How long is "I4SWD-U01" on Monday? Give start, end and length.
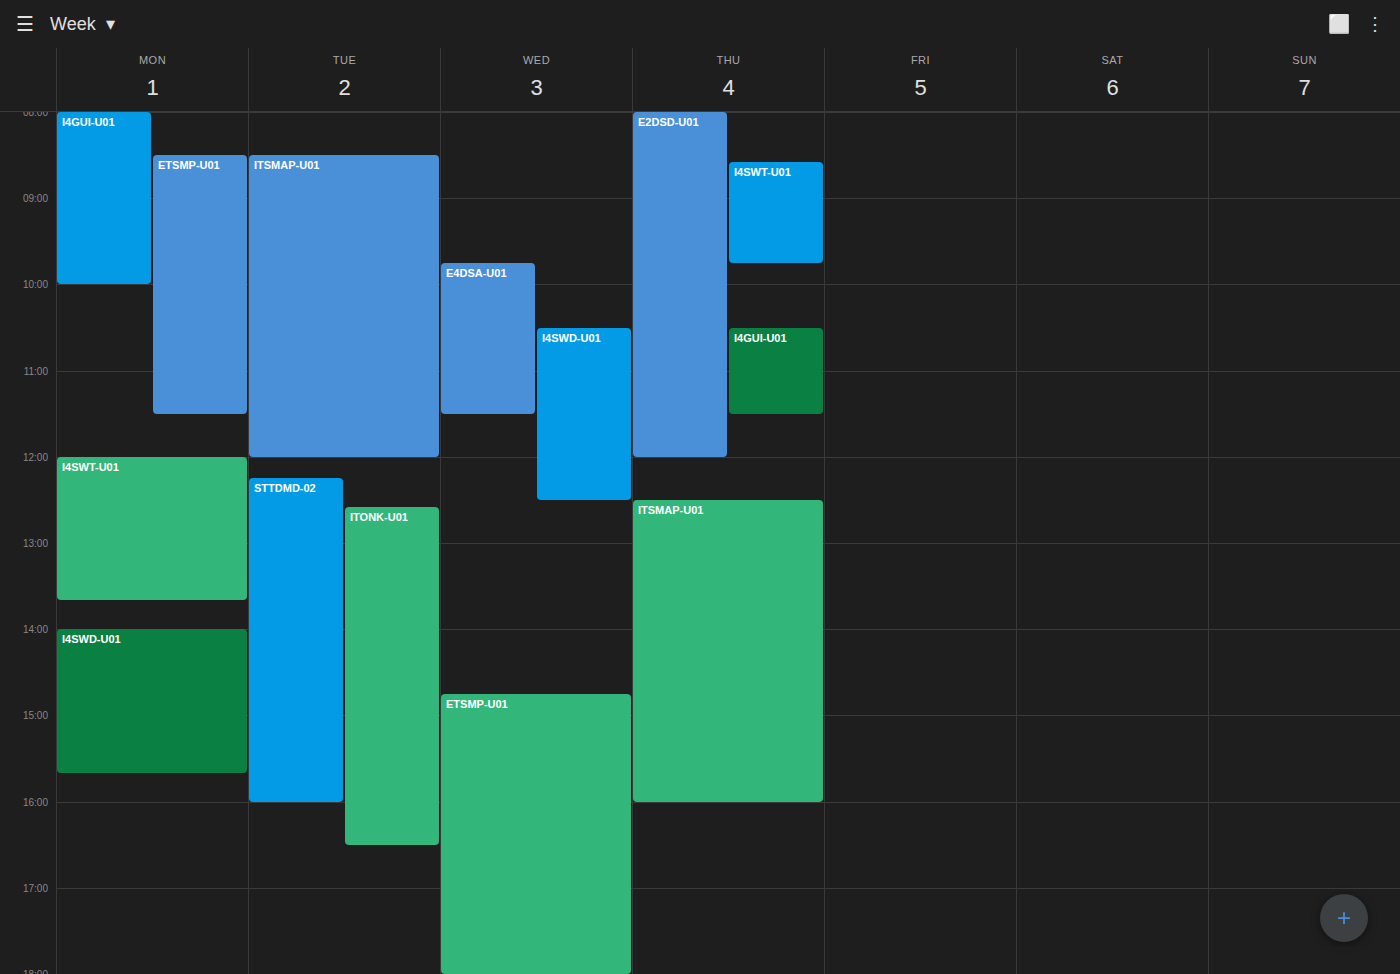
2:00 PM to 3:40 PM, 1 hour 40 minutes